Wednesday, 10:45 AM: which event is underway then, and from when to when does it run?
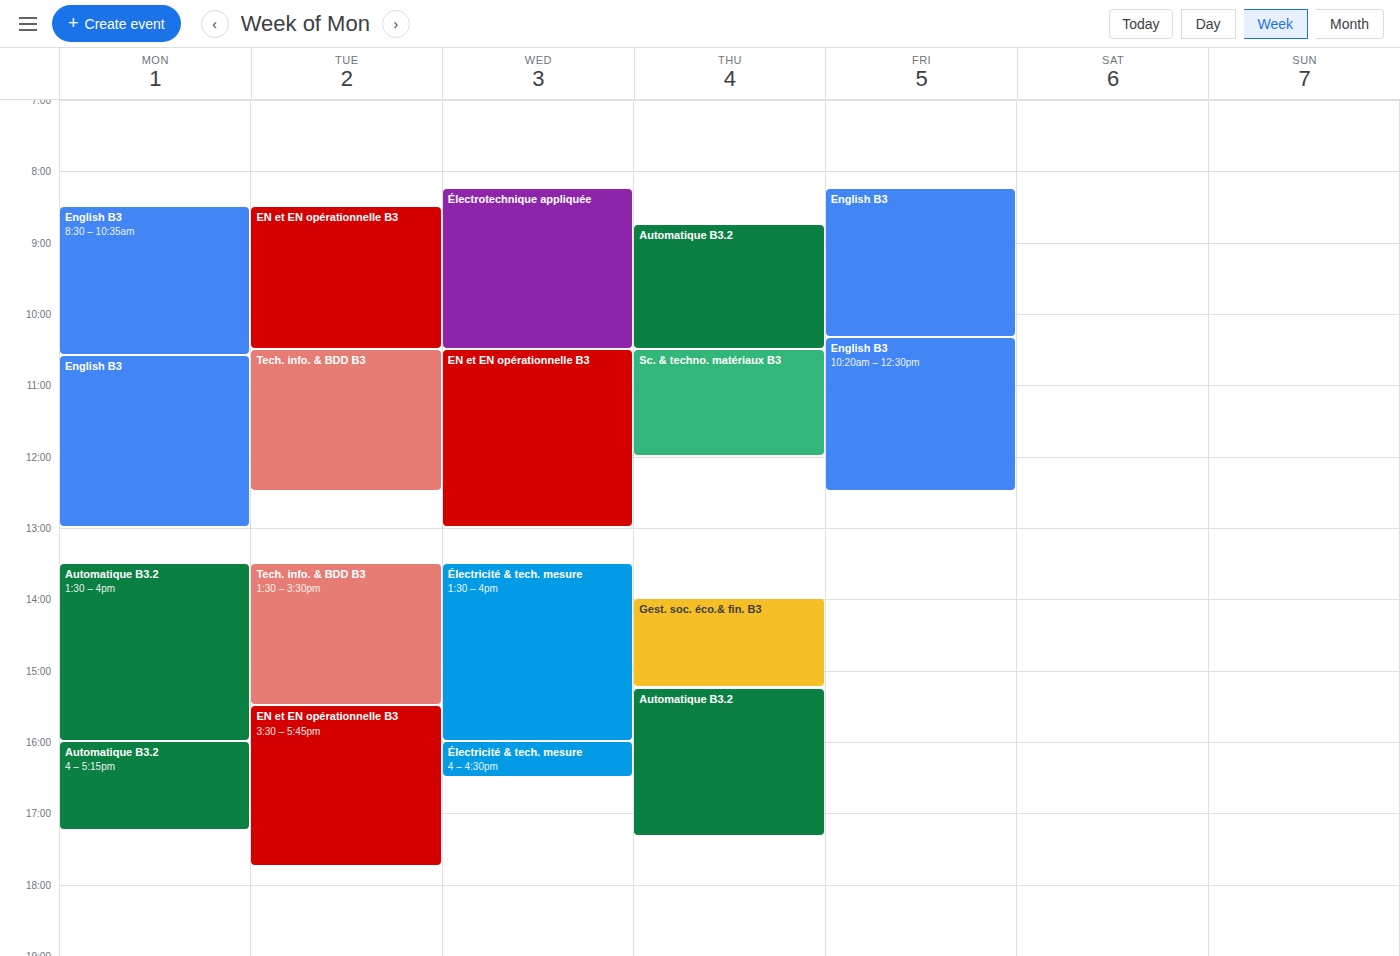
"EN et EN opérationnelle B3", 10:30 AM to 1:00 PM